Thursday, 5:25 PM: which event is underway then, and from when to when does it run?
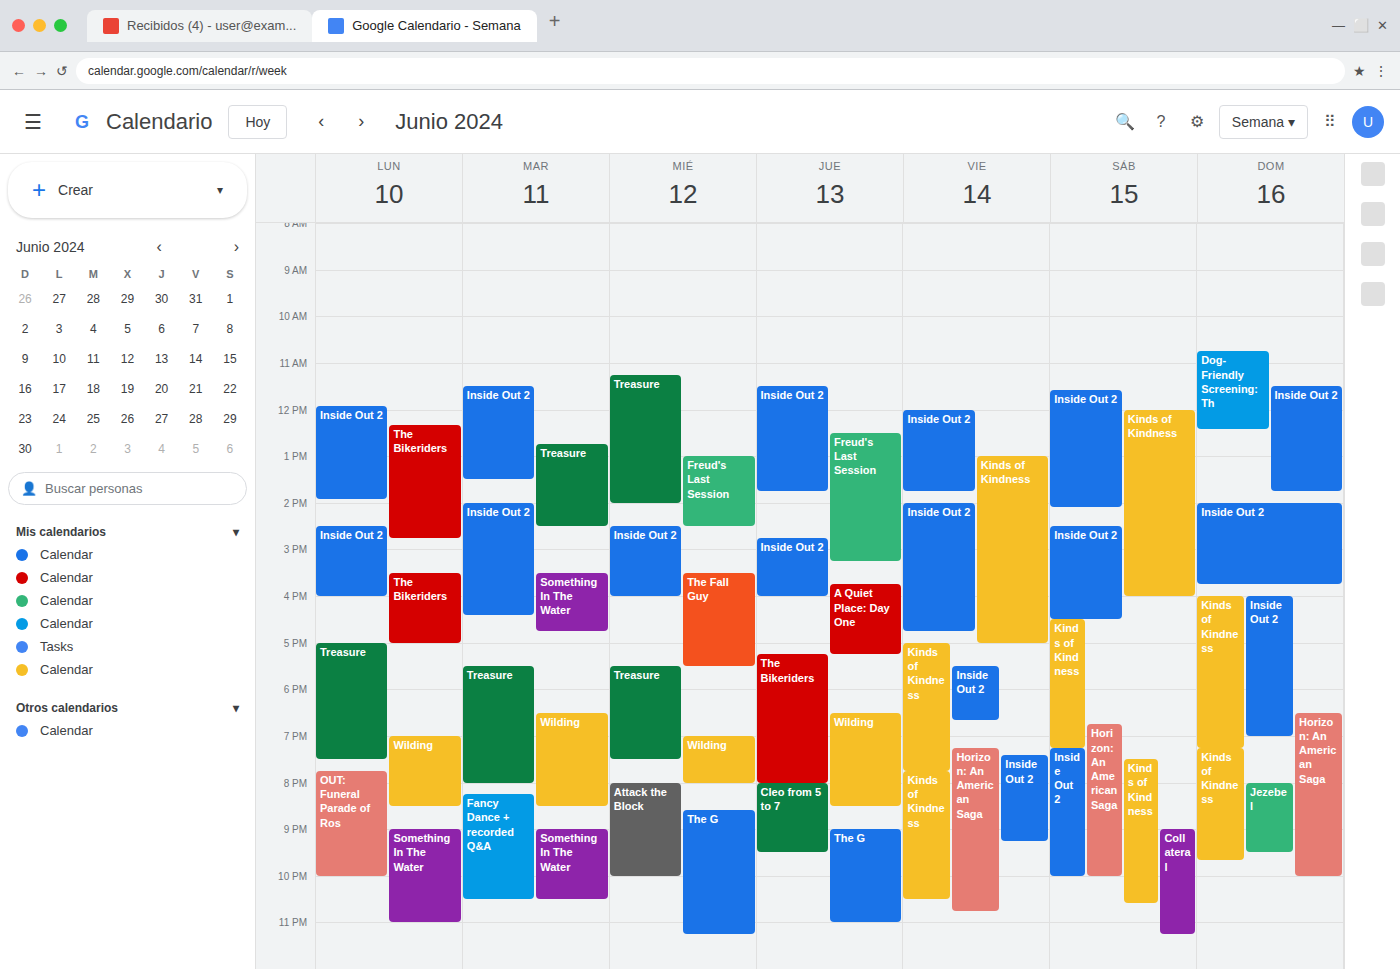
"The Bikeriders", 5:15 PM to 8:00 PM